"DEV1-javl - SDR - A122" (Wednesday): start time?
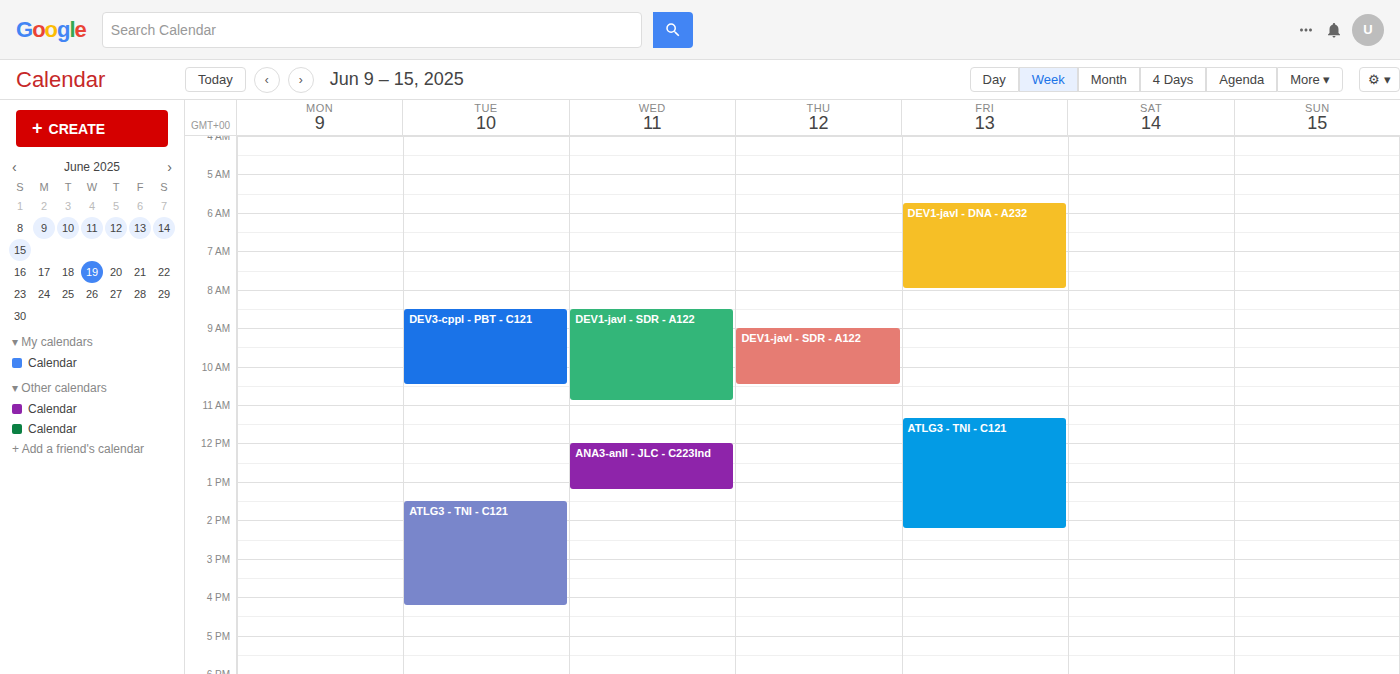
8:30 AM